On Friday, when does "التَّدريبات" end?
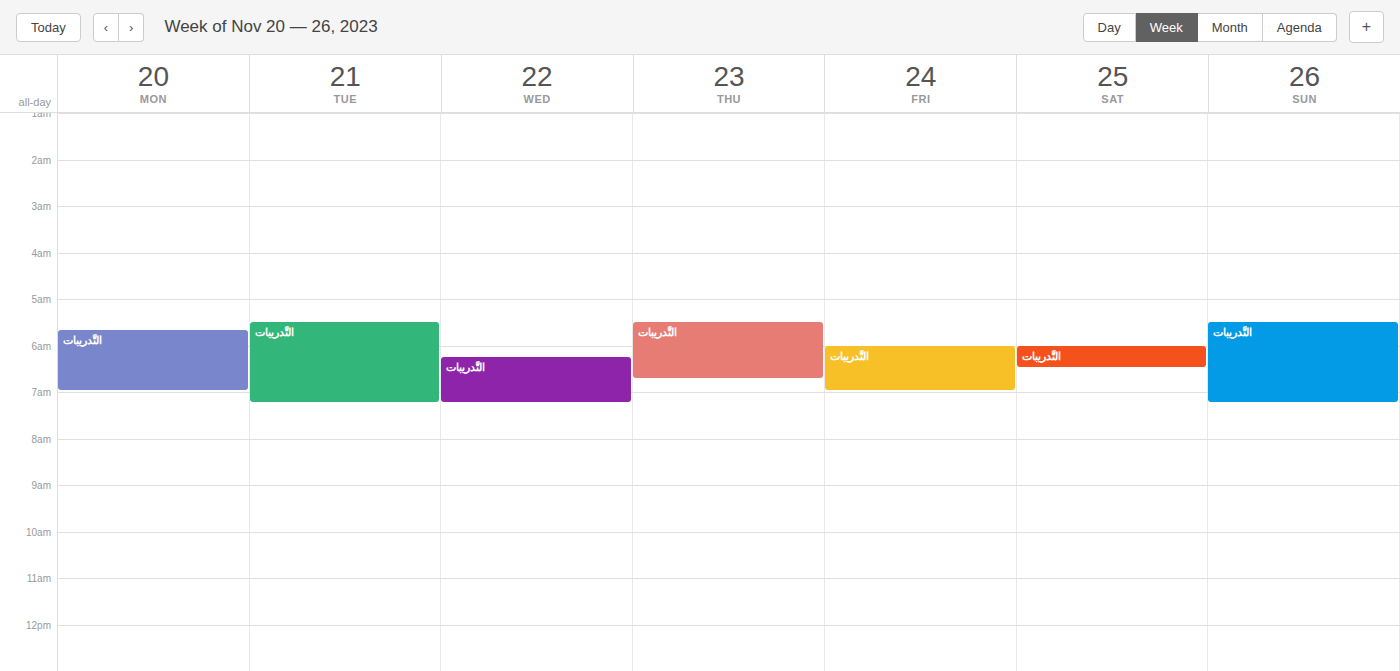
7:00 AM